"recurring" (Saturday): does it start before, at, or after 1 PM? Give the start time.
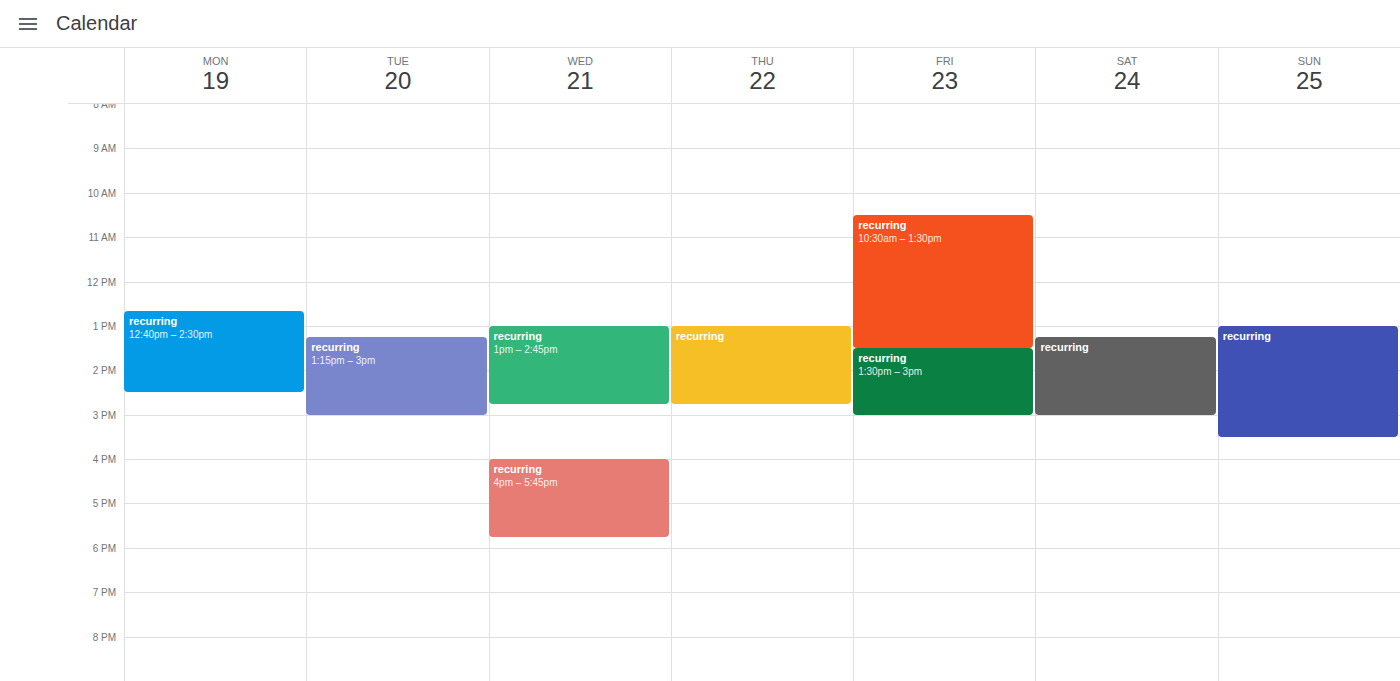
1:15 PM -- after 1 PM, 15 minutes below the 1 PM line.